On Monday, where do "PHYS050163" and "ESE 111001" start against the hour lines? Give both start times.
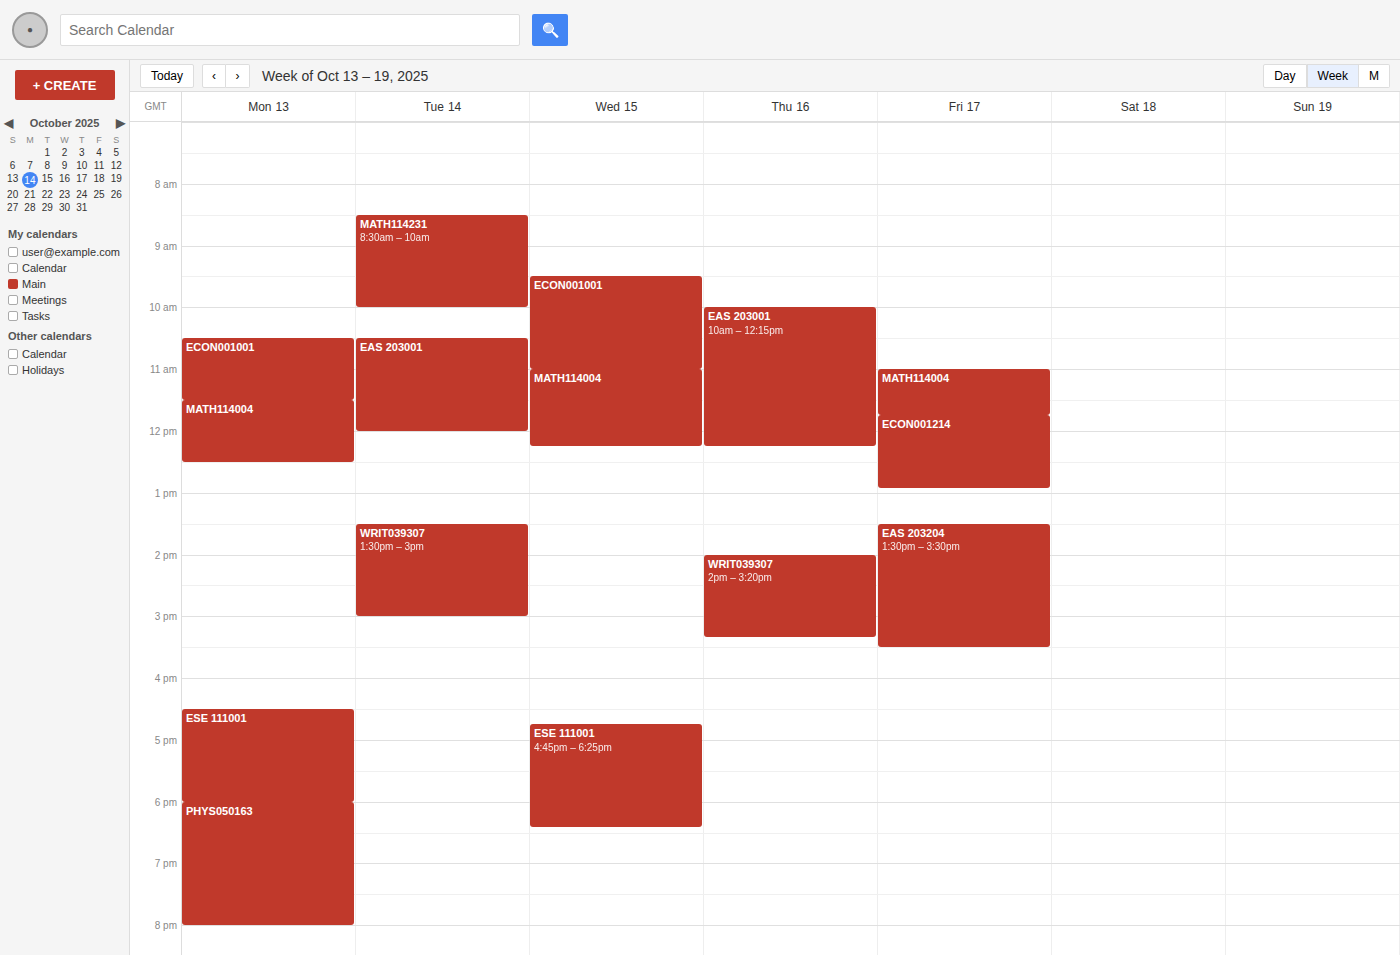
"PHYS050163": 6:00 PM, exactly on the 6 PM line. "ESE 111001": 4:30 PM, halfway between the 4 PM and 5 PM lines.